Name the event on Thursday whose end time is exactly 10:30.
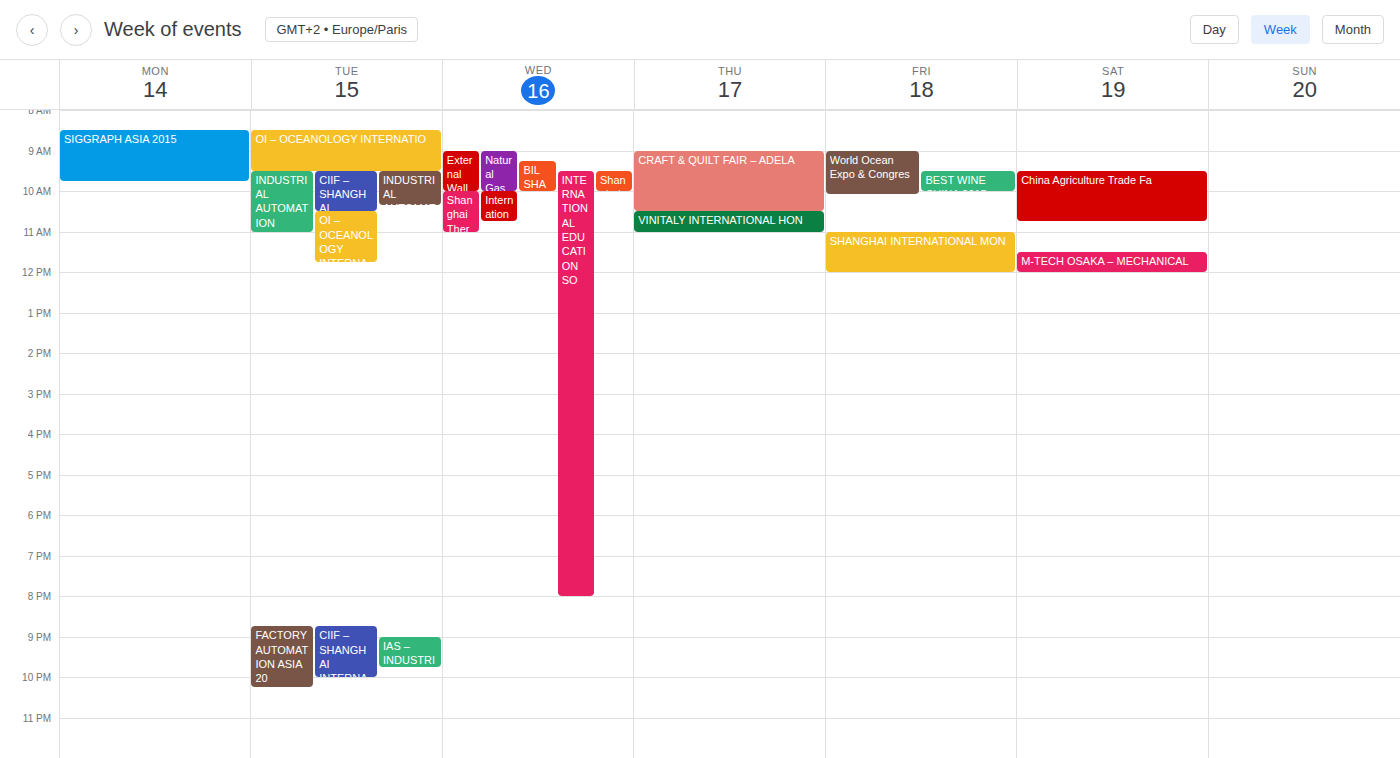
"CRAFT & QUILT FAIR – ADELA"